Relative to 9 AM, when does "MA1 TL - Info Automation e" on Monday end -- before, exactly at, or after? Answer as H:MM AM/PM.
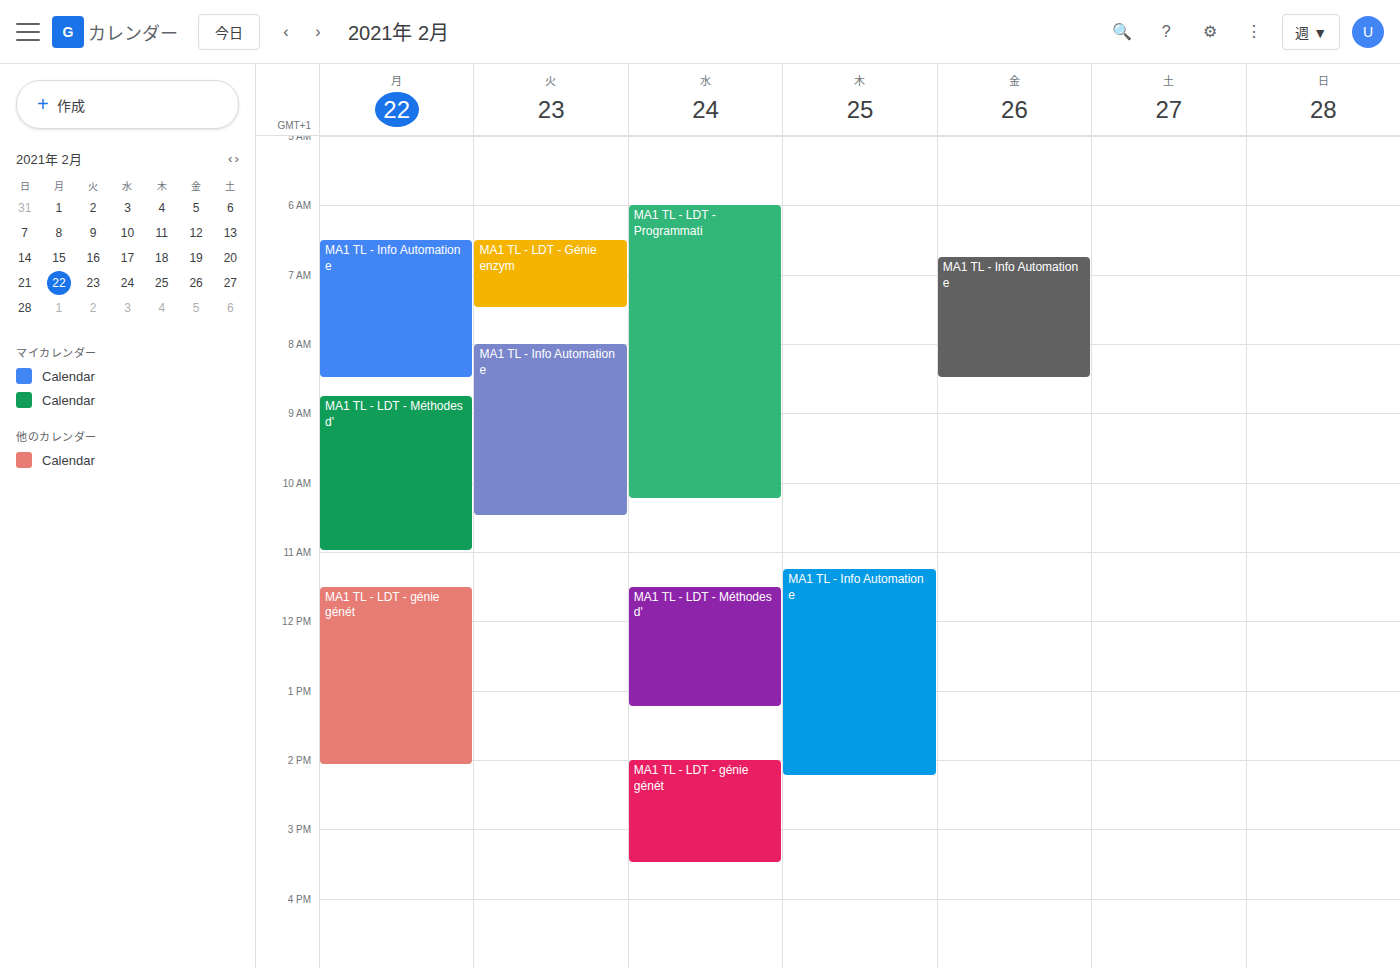
8:30 AM -- before 9 AM, 30 minutes above the 9 AM line.